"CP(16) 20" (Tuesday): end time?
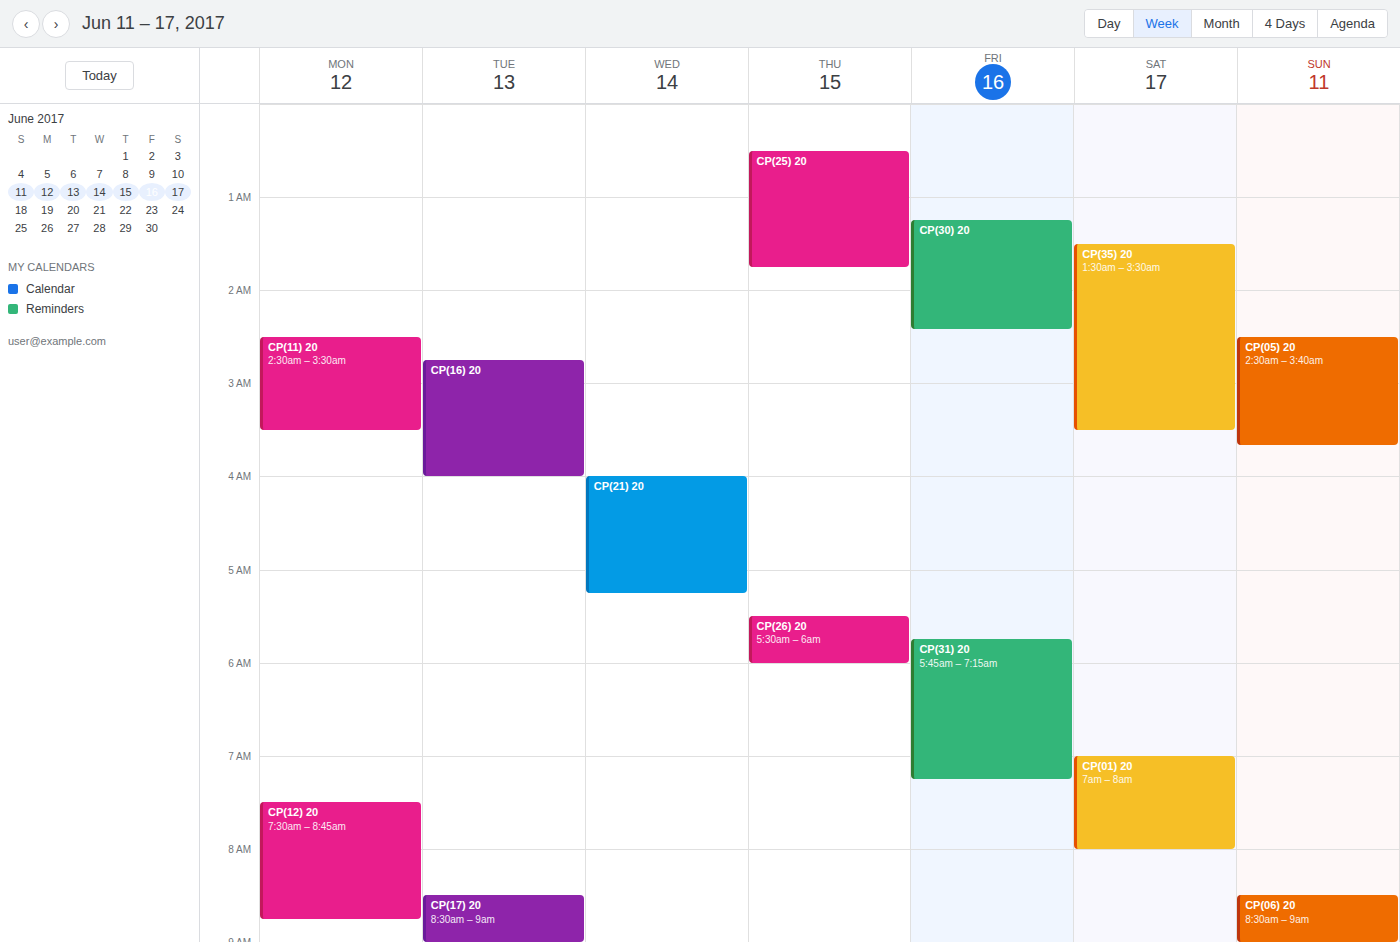
4:00 AM